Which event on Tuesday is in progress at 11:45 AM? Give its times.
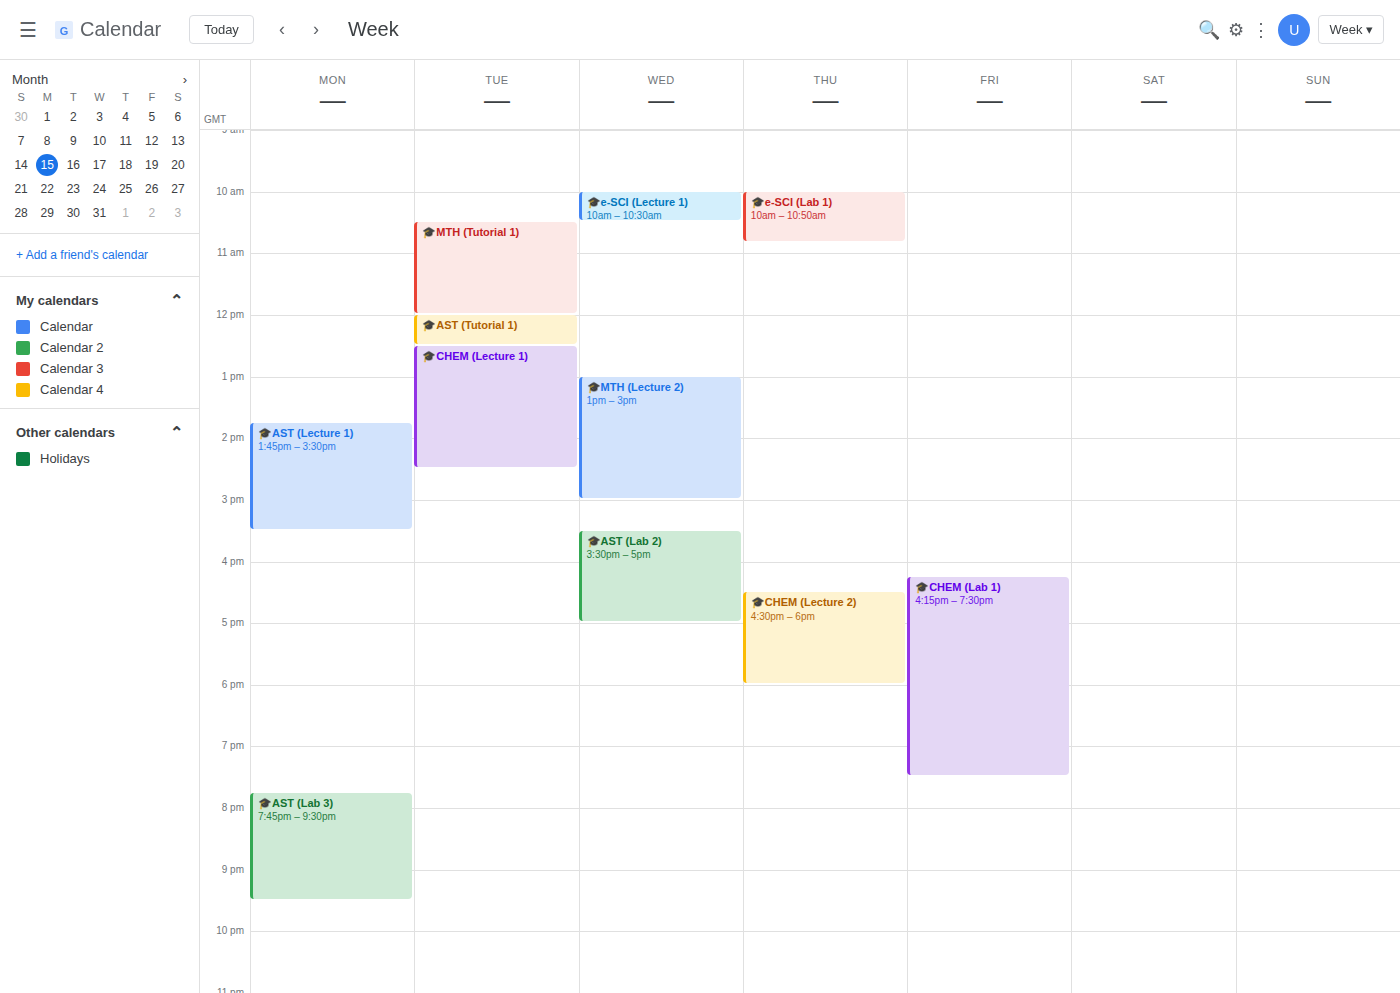
"🎓MTH (Tutorial 1)", 10:30 AM to 12:00 PM